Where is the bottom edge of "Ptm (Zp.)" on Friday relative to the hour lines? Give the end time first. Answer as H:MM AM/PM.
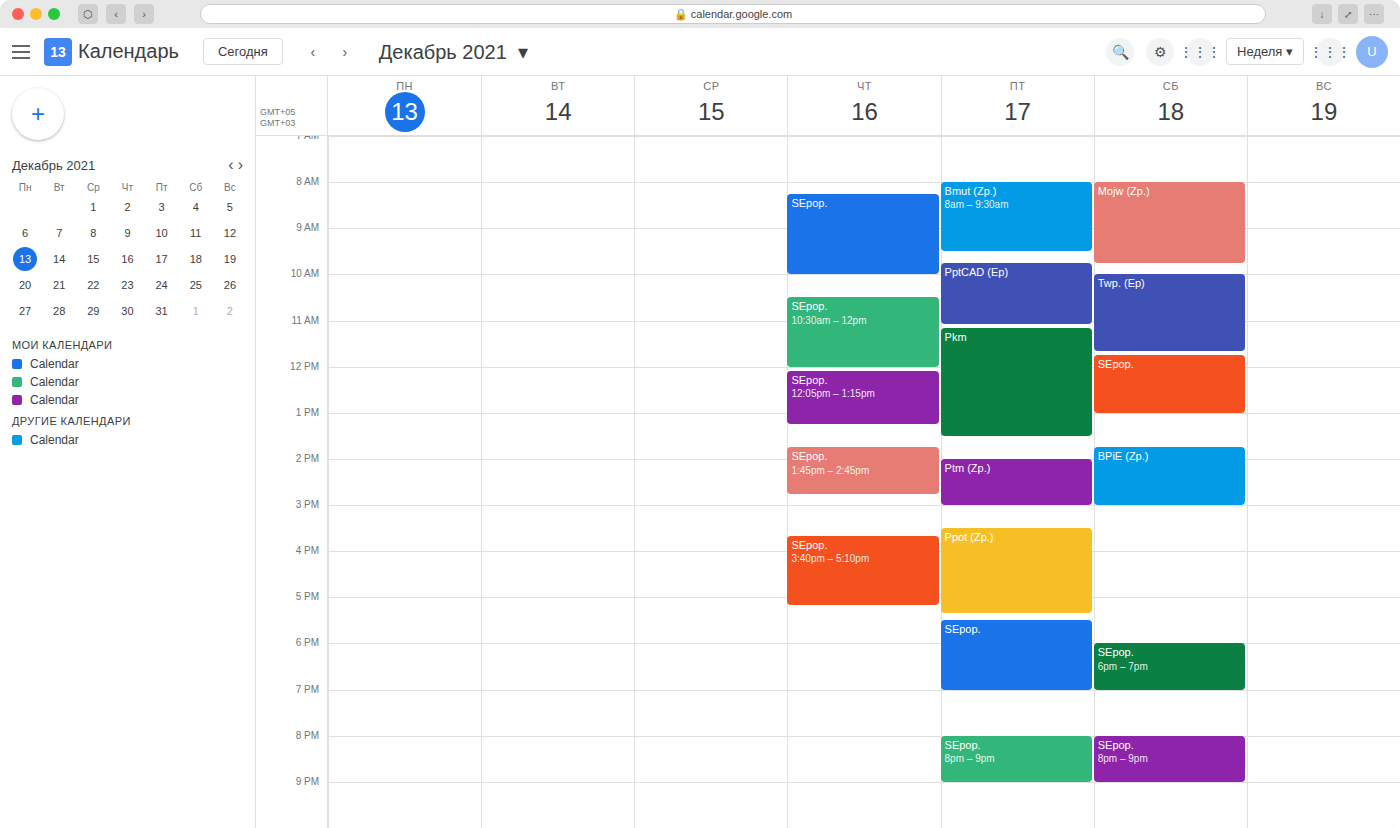
3:00 PM -- exactly on the 3 PM line.